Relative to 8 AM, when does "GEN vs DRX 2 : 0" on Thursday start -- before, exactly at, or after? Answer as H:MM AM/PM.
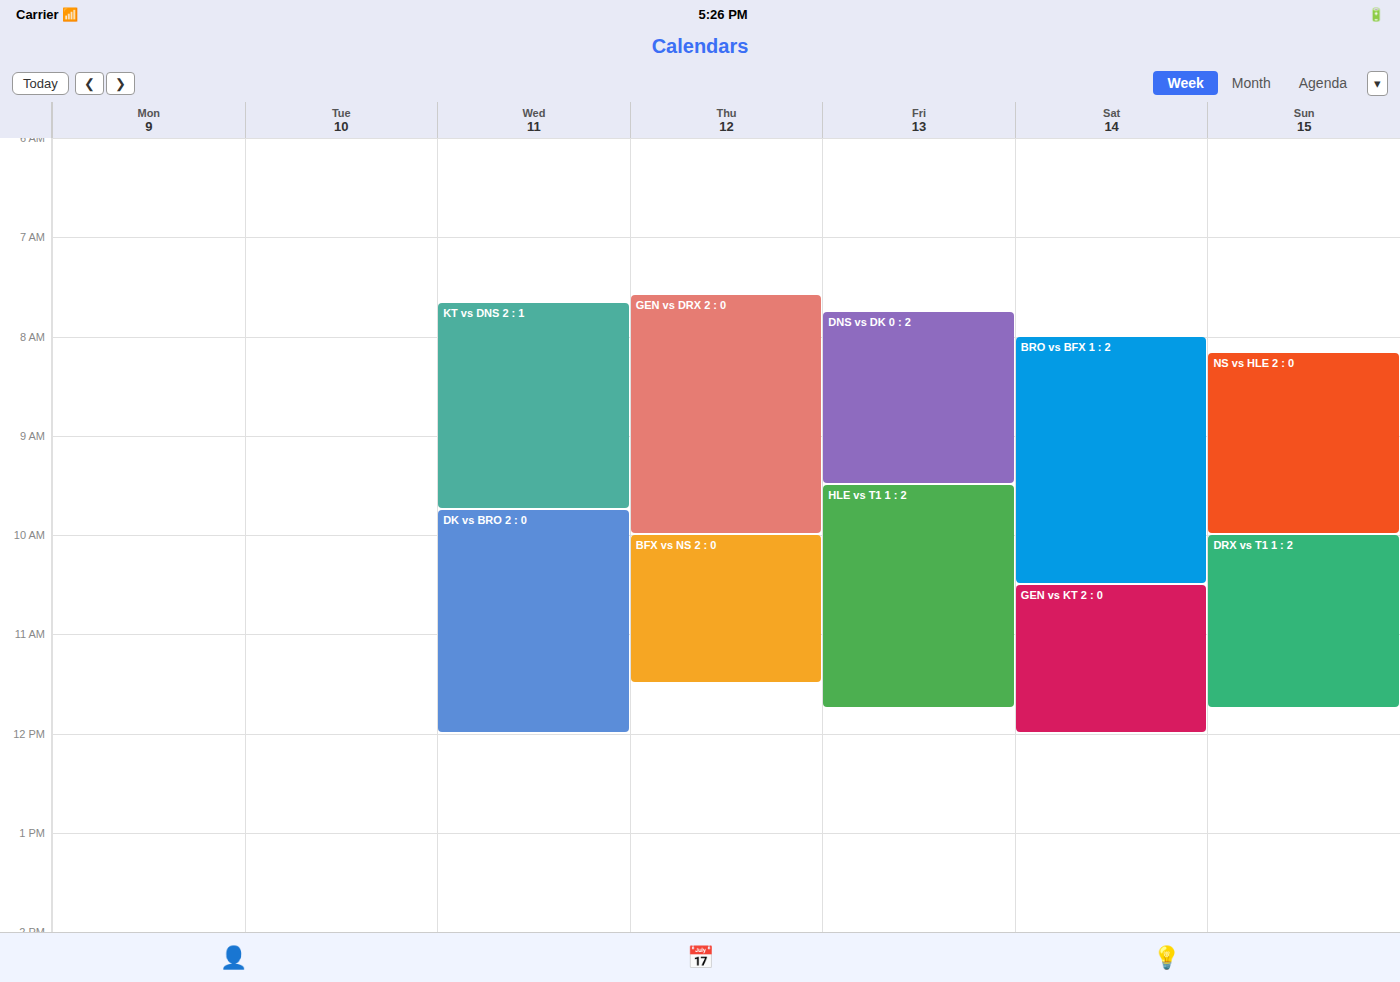
7:35 AM -- before 8 AM, 25 minutes above the 8 AM line.